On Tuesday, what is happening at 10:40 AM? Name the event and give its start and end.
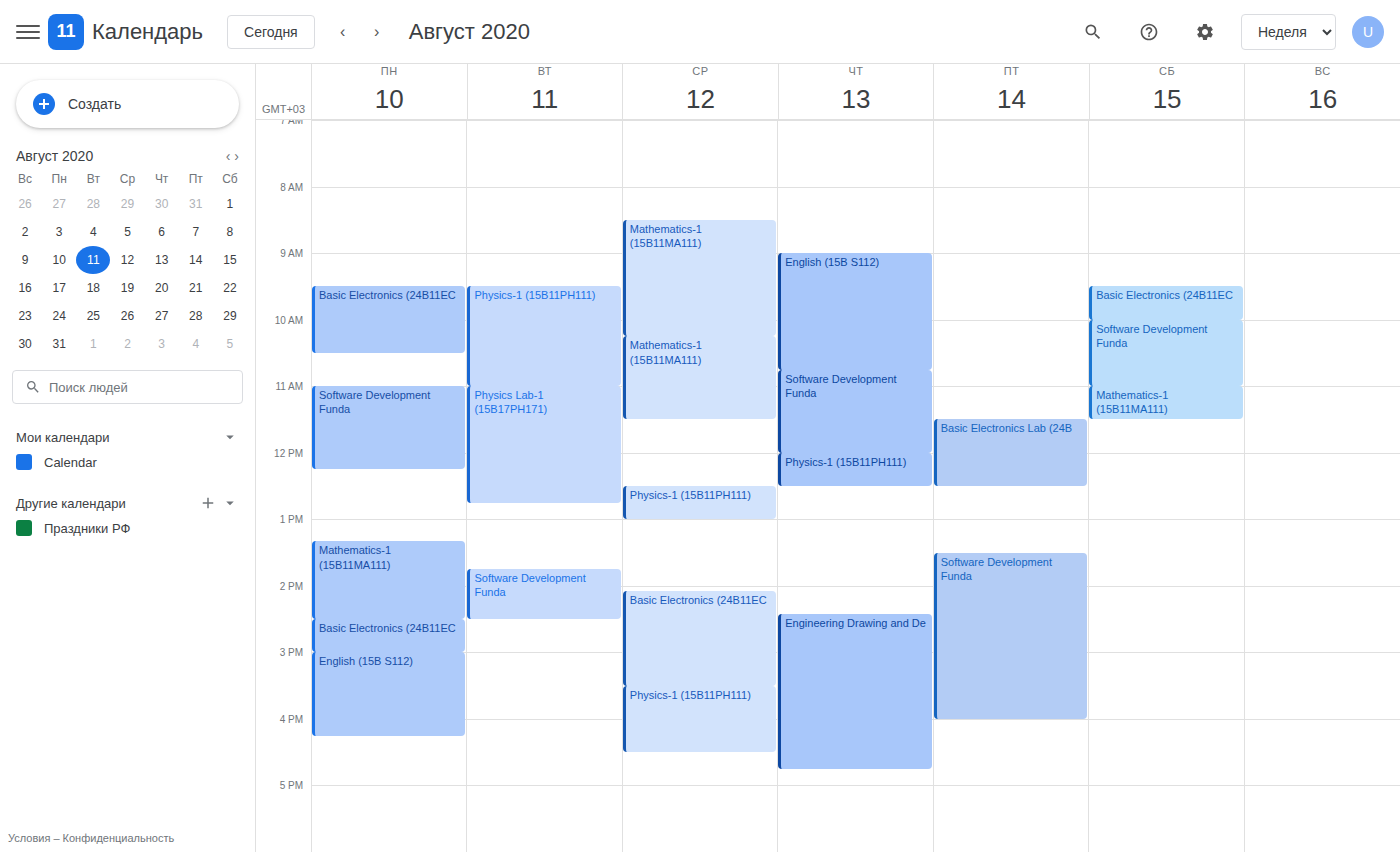
"Physics-1 (15B11PH111)", 9:30 AM to 11:00 AM